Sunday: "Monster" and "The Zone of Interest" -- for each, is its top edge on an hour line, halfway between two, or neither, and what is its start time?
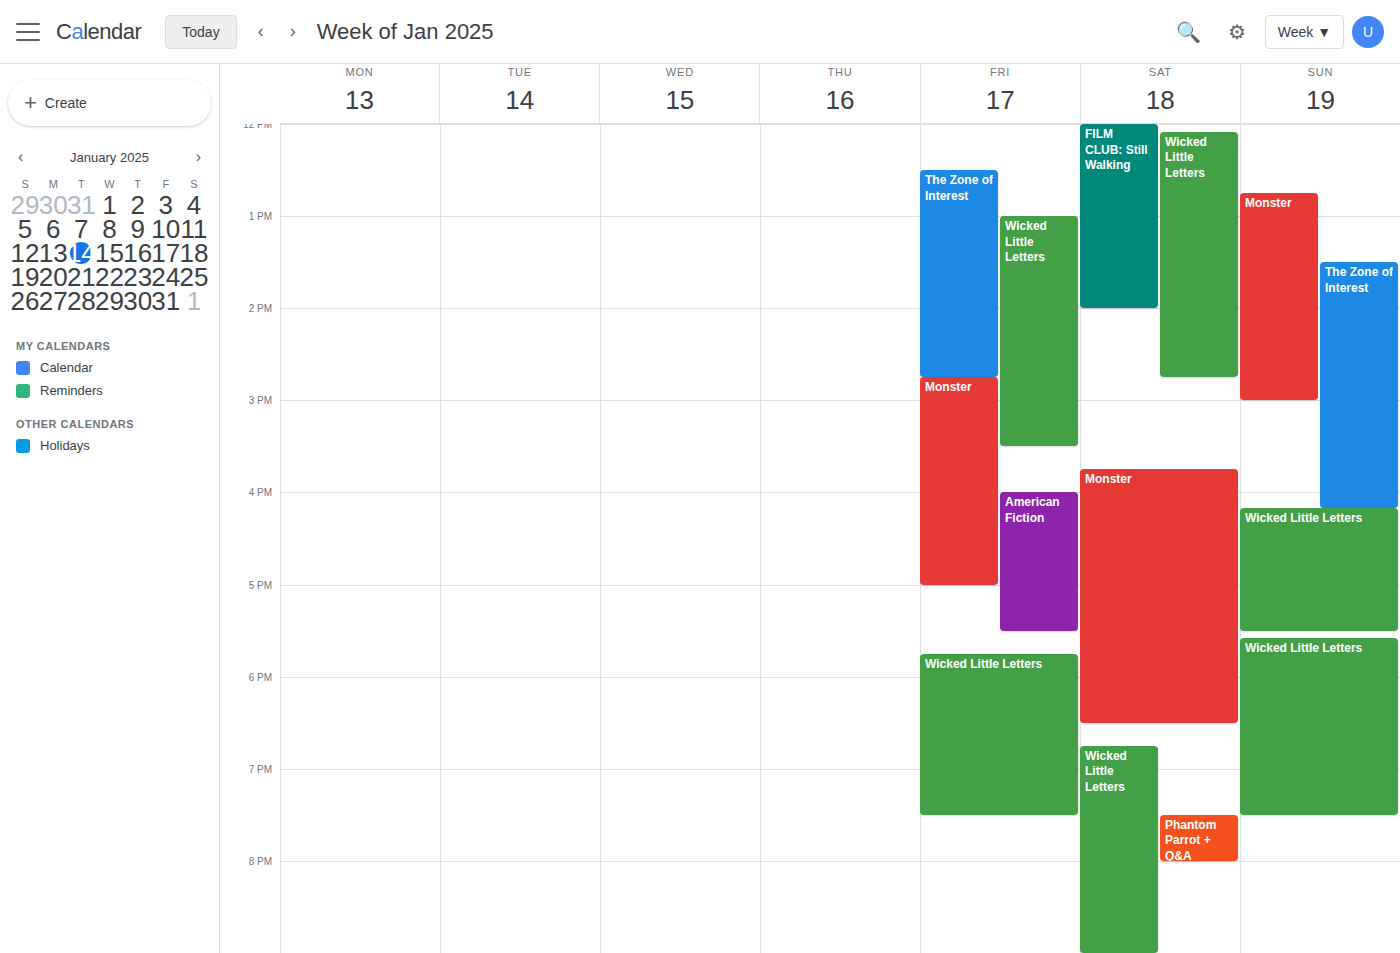
"Monster": 12:45 PM, neither: three quarters of the way from the 12 PM line to the 1 PM line. "The Zone of Interest": 1:30 PM, halfway between the 1 PM and 2 PM lines.